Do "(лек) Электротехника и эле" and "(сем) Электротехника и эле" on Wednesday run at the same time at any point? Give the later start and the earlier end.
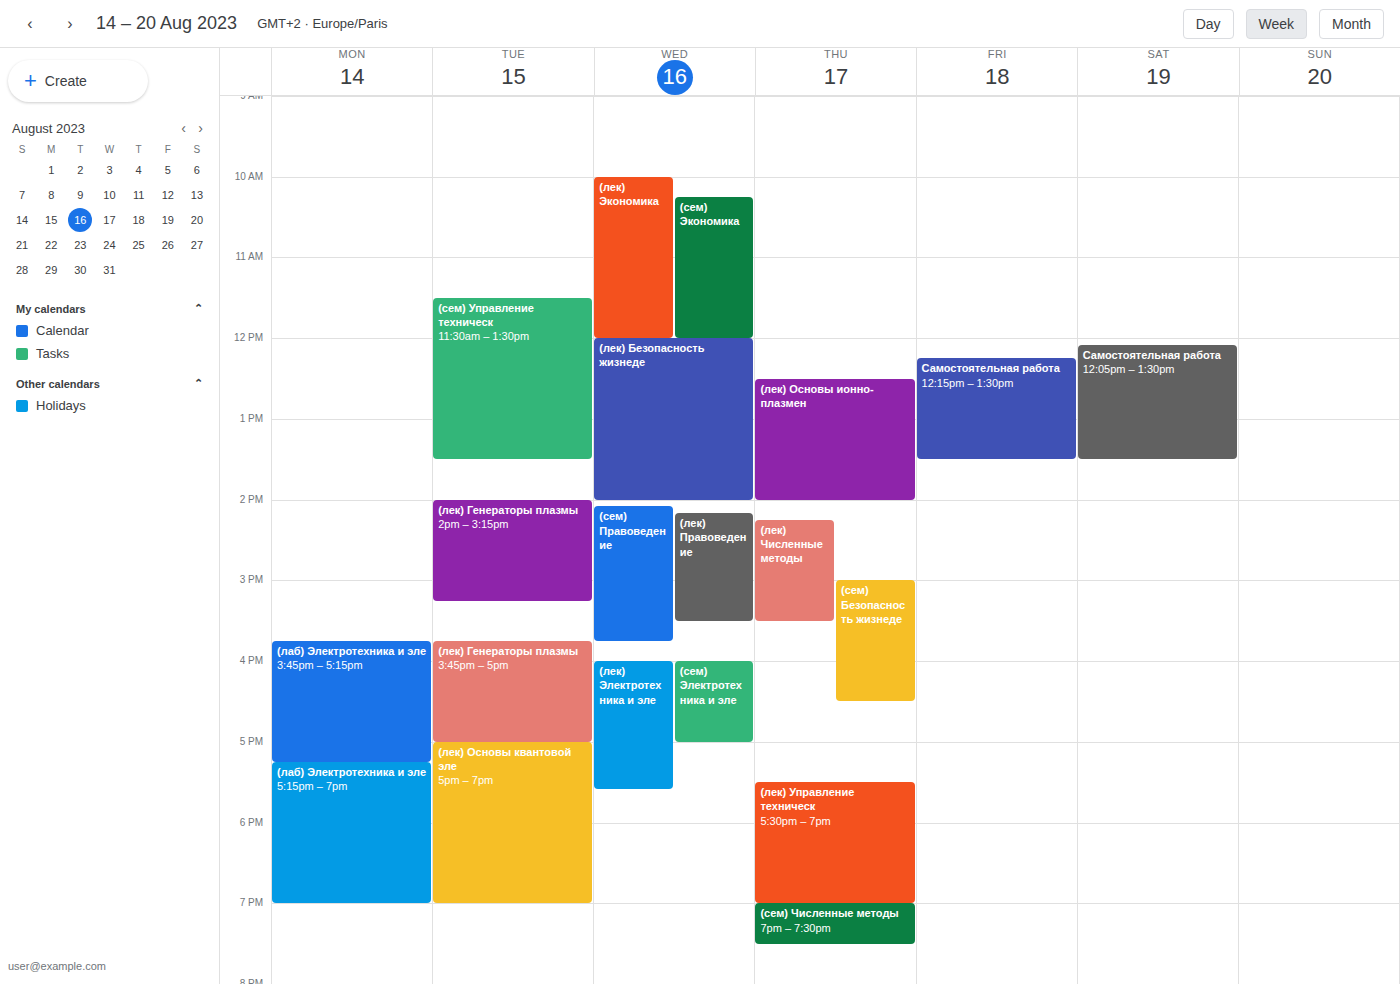
"(лек) Электротехника и эле" starts at 4:00 PM, before "(сем) Электротехника и эле" ends at 5:00 PM -- they overlap.